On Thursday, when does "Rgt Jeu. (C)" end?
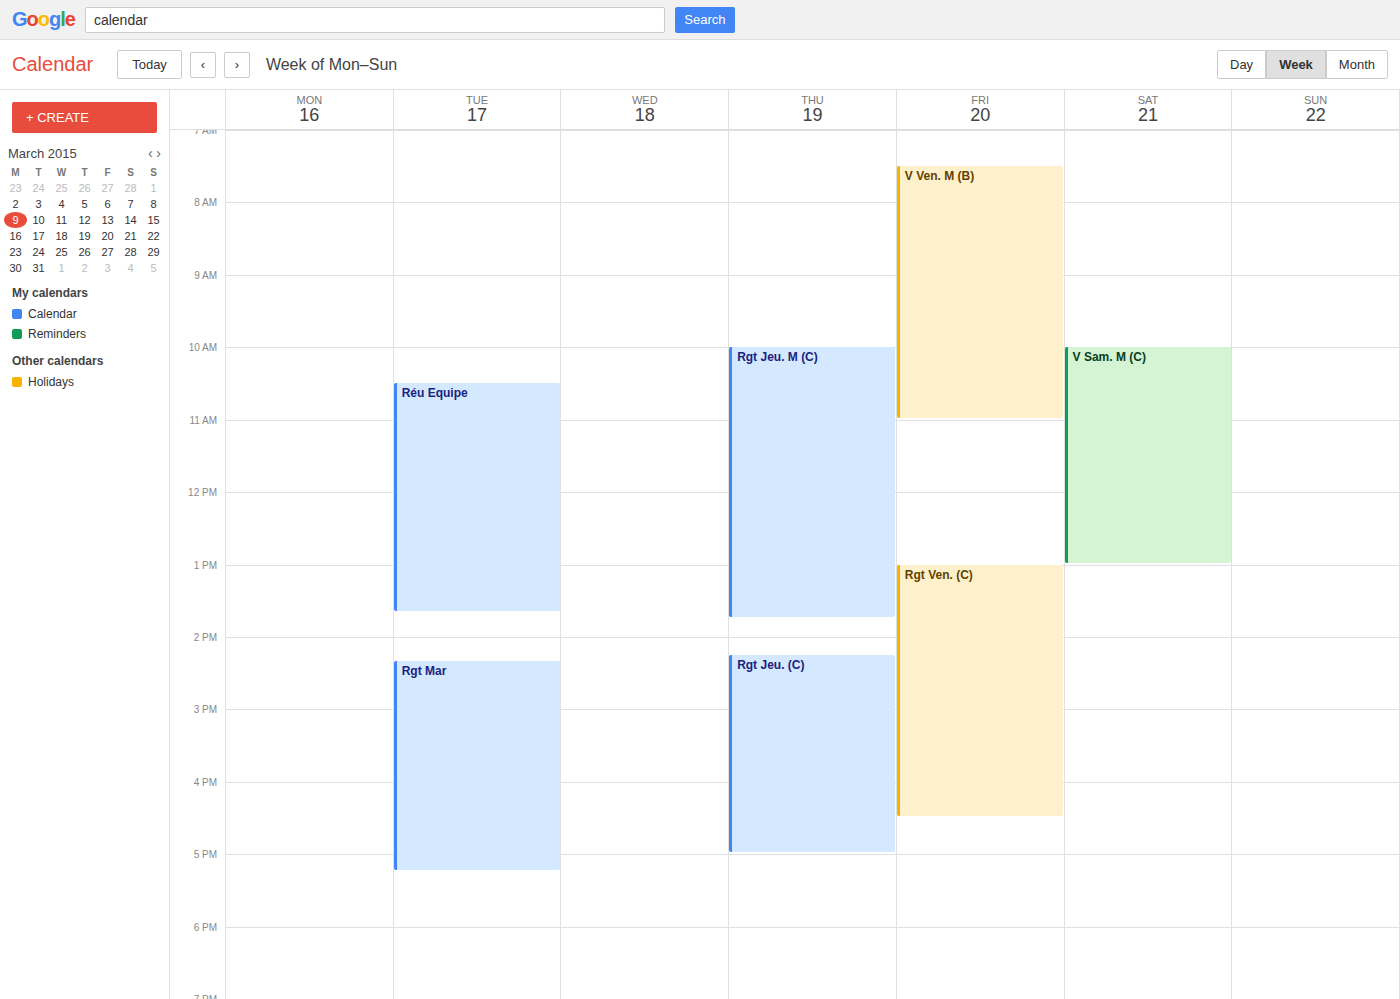
5:00 PM